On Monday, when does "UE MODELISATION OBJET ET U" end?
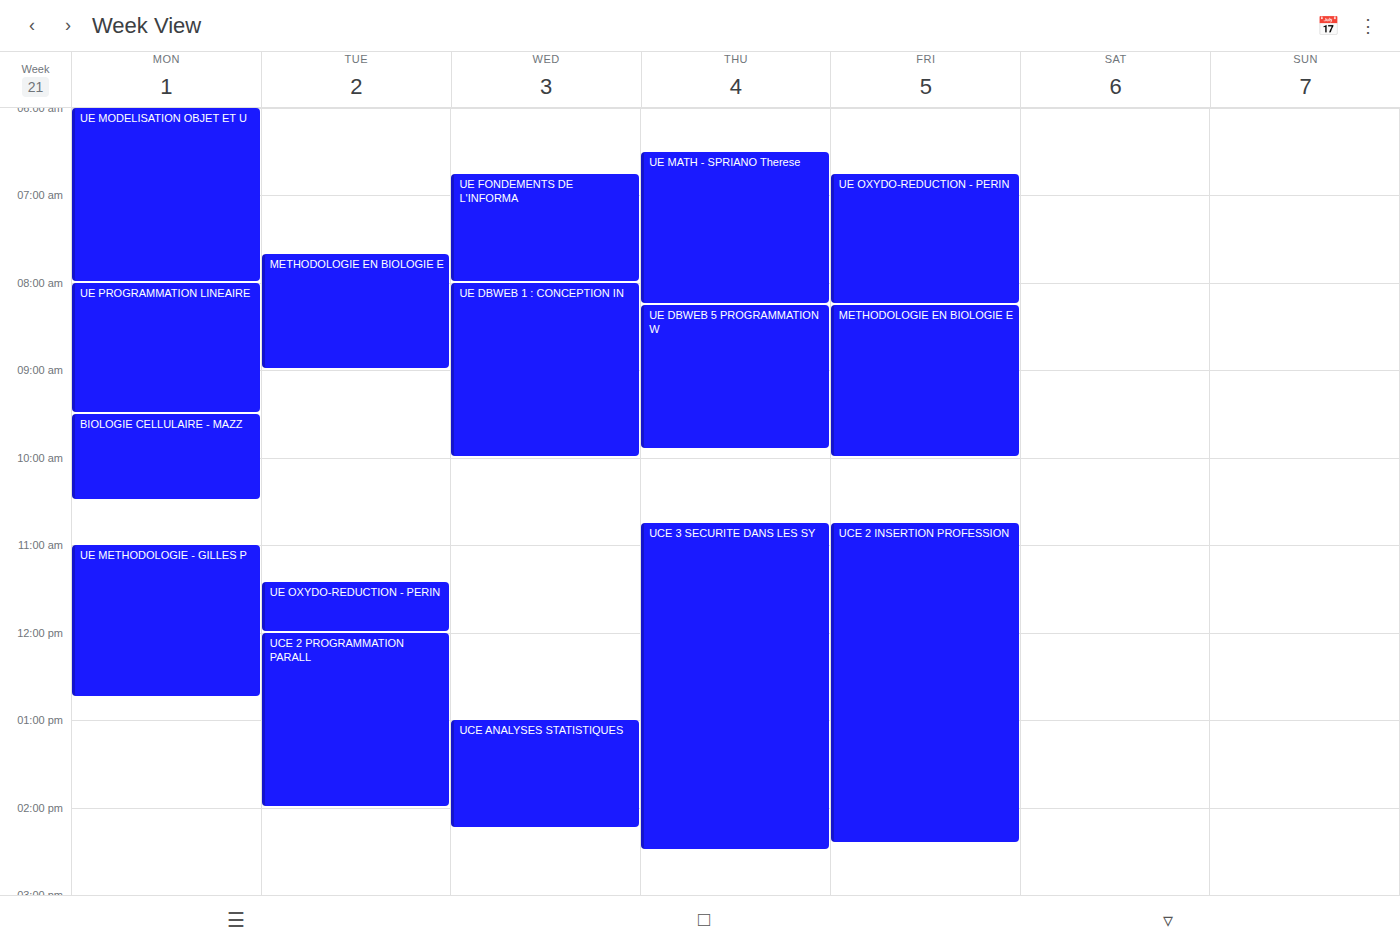
8:00 AM